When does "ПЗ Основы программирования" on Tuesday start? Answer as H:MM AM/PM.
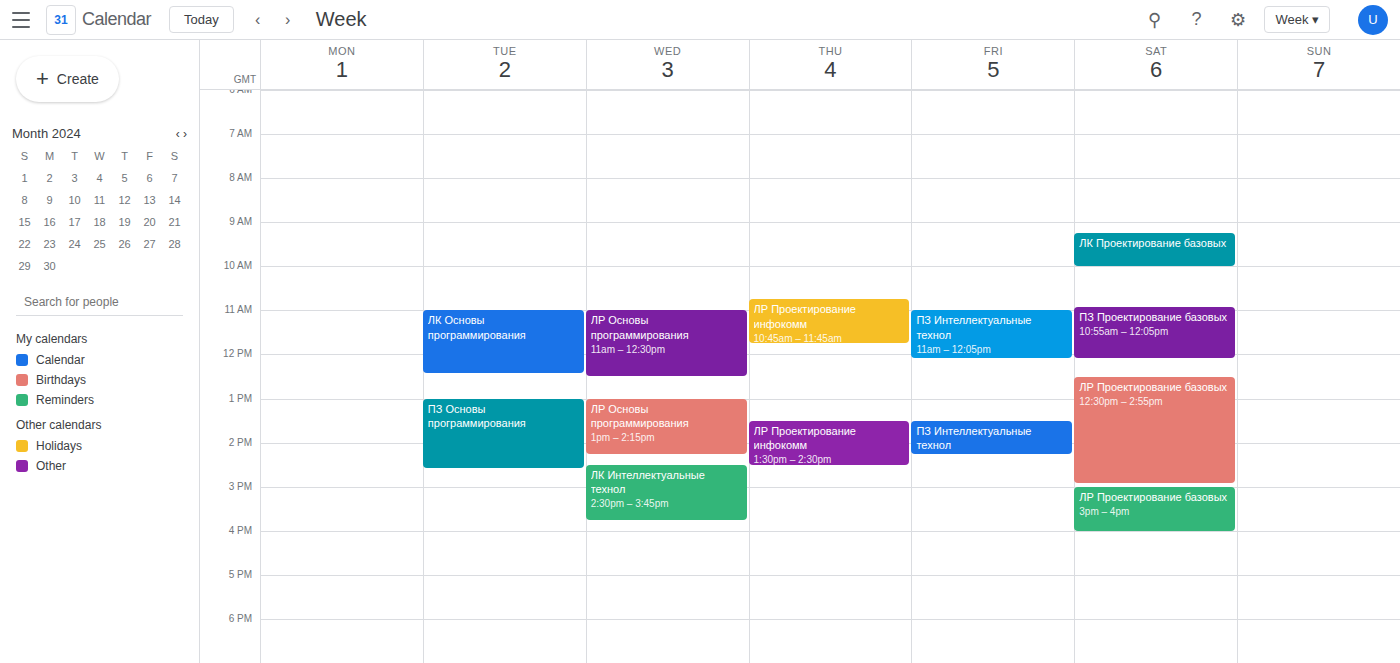
1:00 PM